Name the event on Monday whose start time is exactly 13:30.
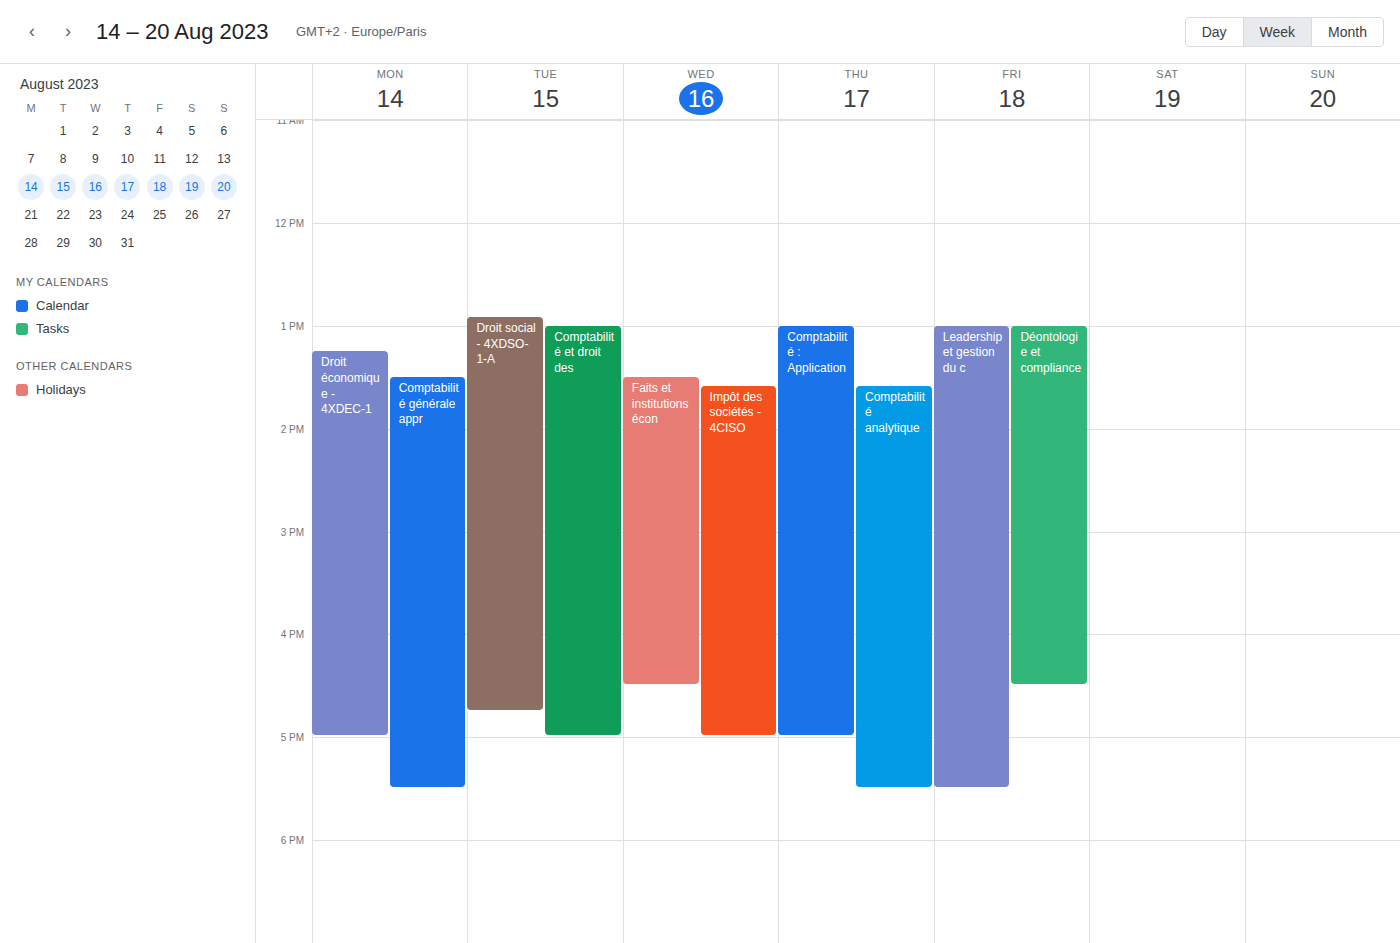
"Comptabilité générale appr"